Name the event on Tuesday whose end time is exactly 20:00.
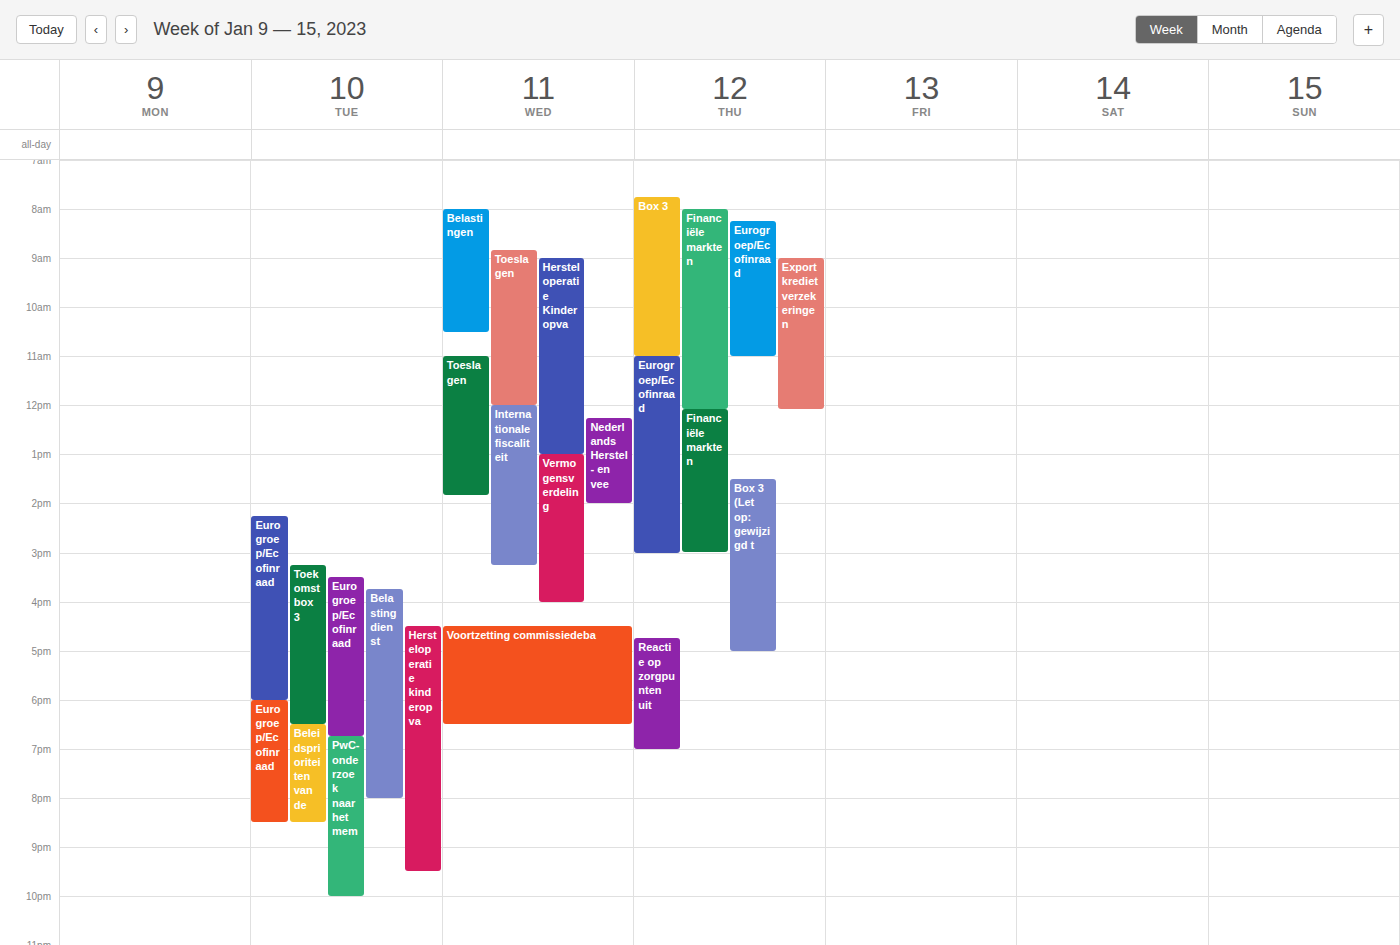
"Belastingdienst"